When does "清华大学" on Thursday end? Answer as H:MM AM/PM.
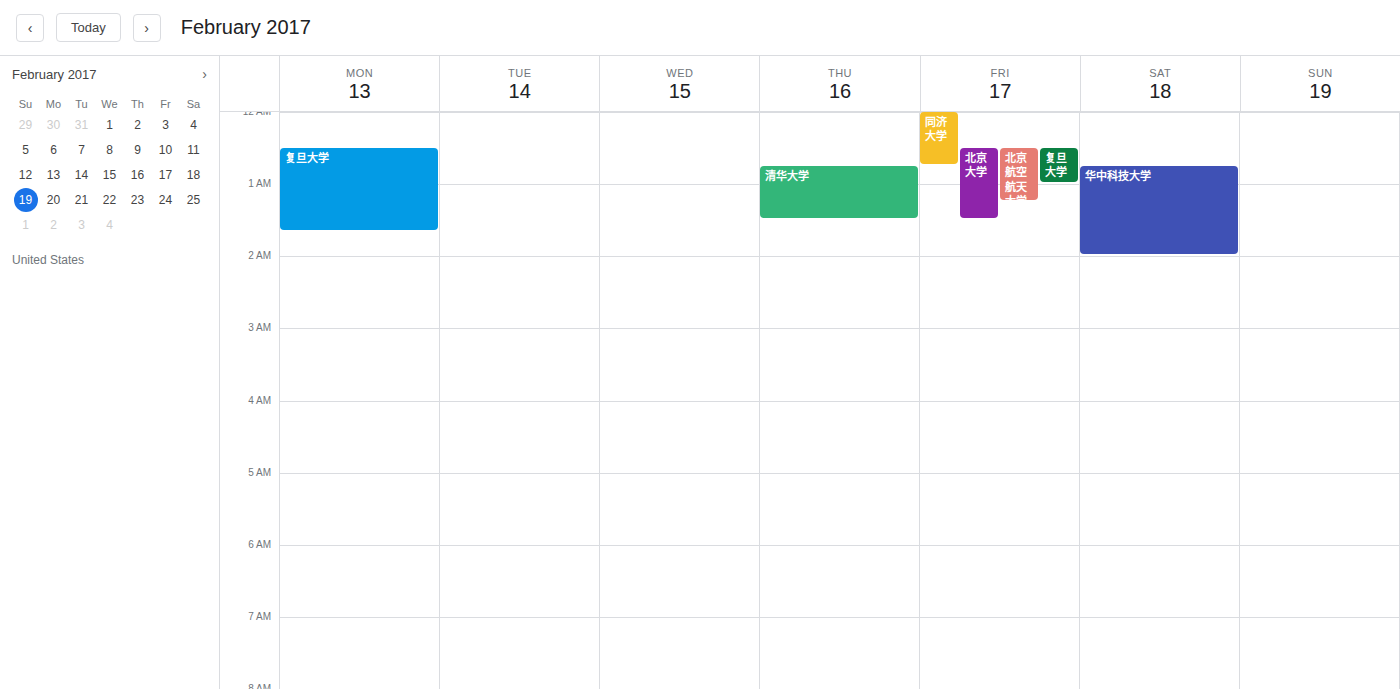
1:30 AM